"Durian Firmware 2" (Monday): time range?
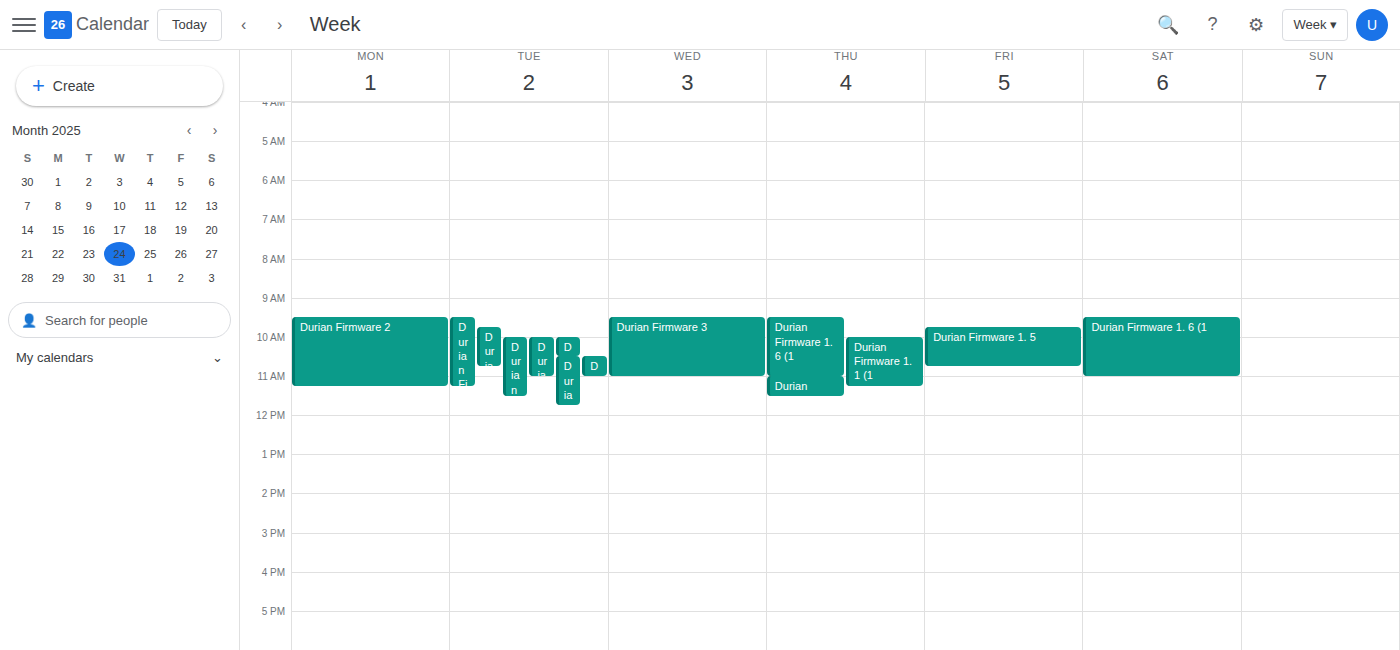
09:30 to 11:15